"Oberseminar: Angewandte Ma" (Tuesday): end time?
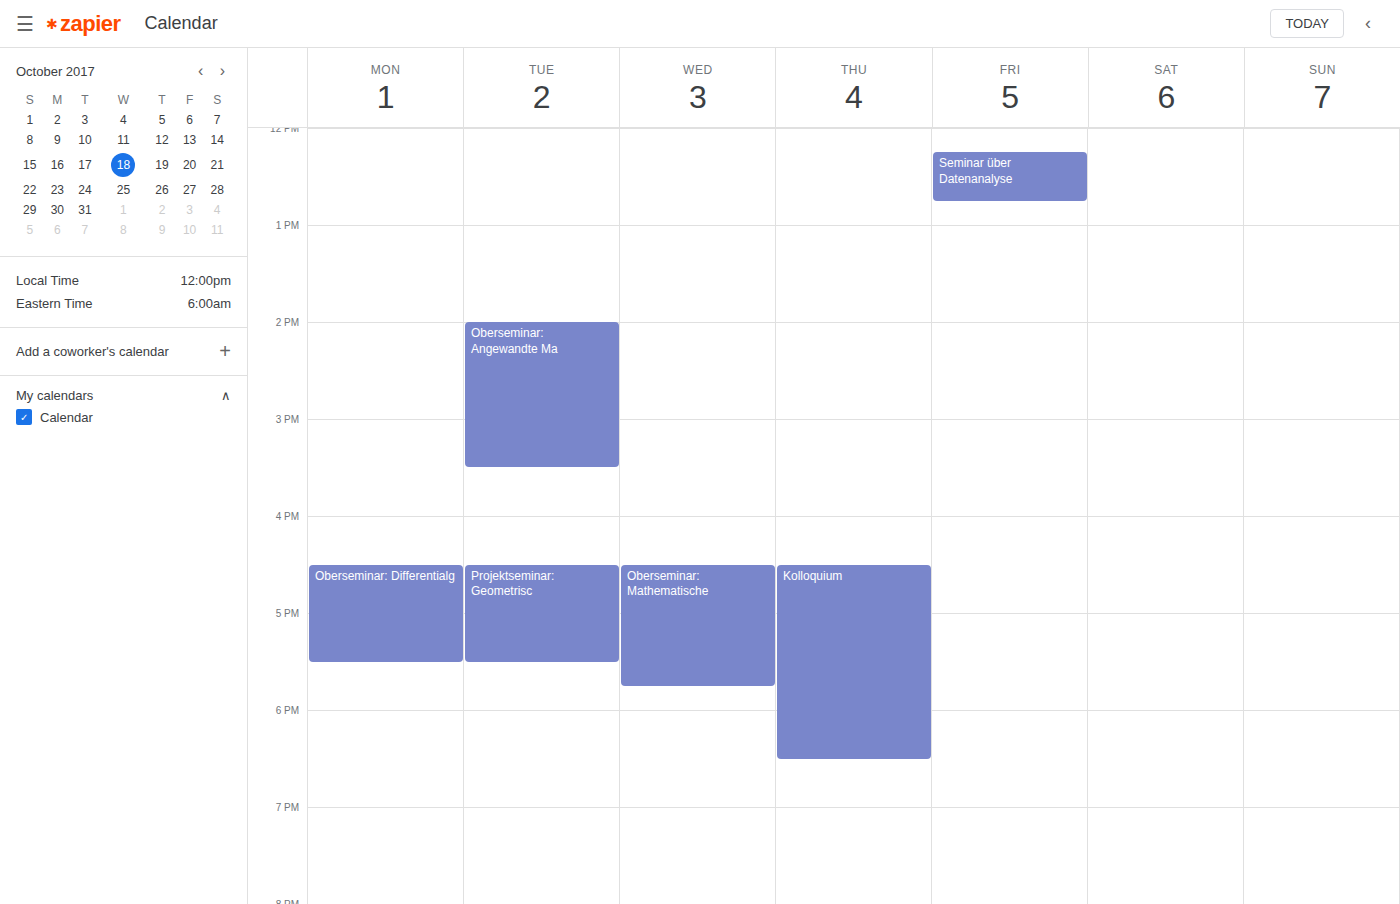
15:30